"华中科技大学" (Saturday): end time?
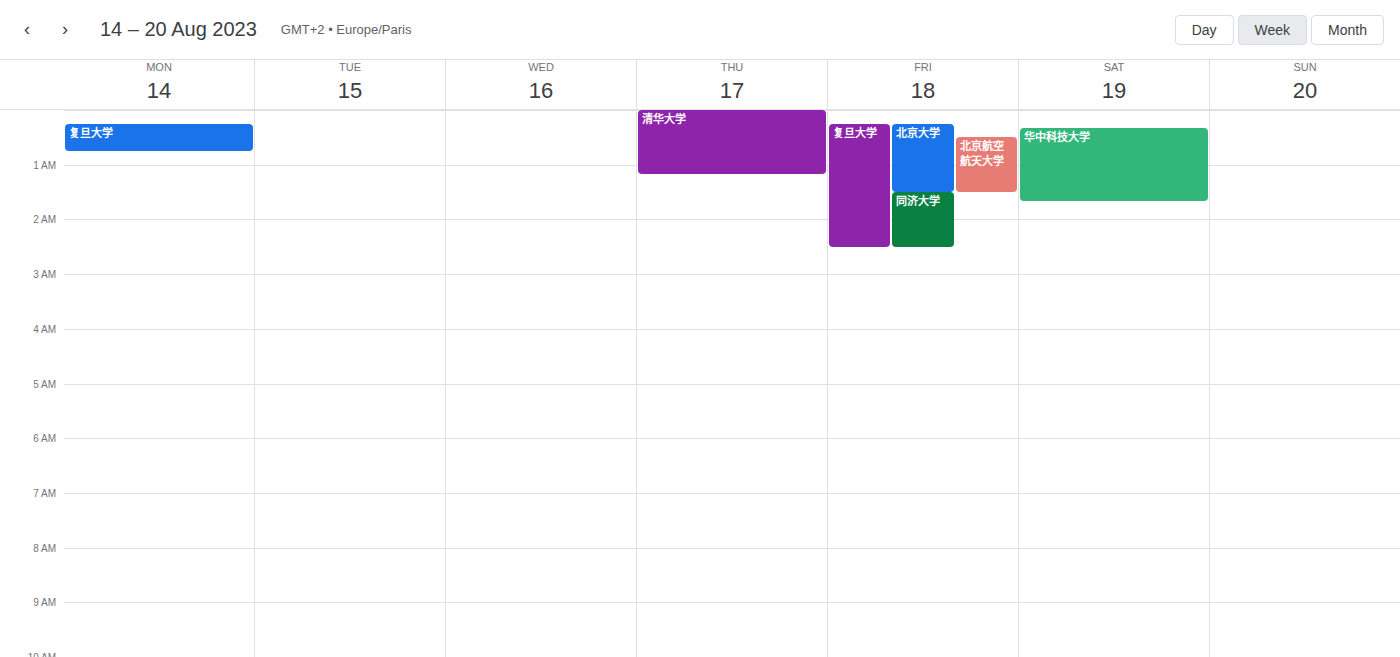
1:40 AM